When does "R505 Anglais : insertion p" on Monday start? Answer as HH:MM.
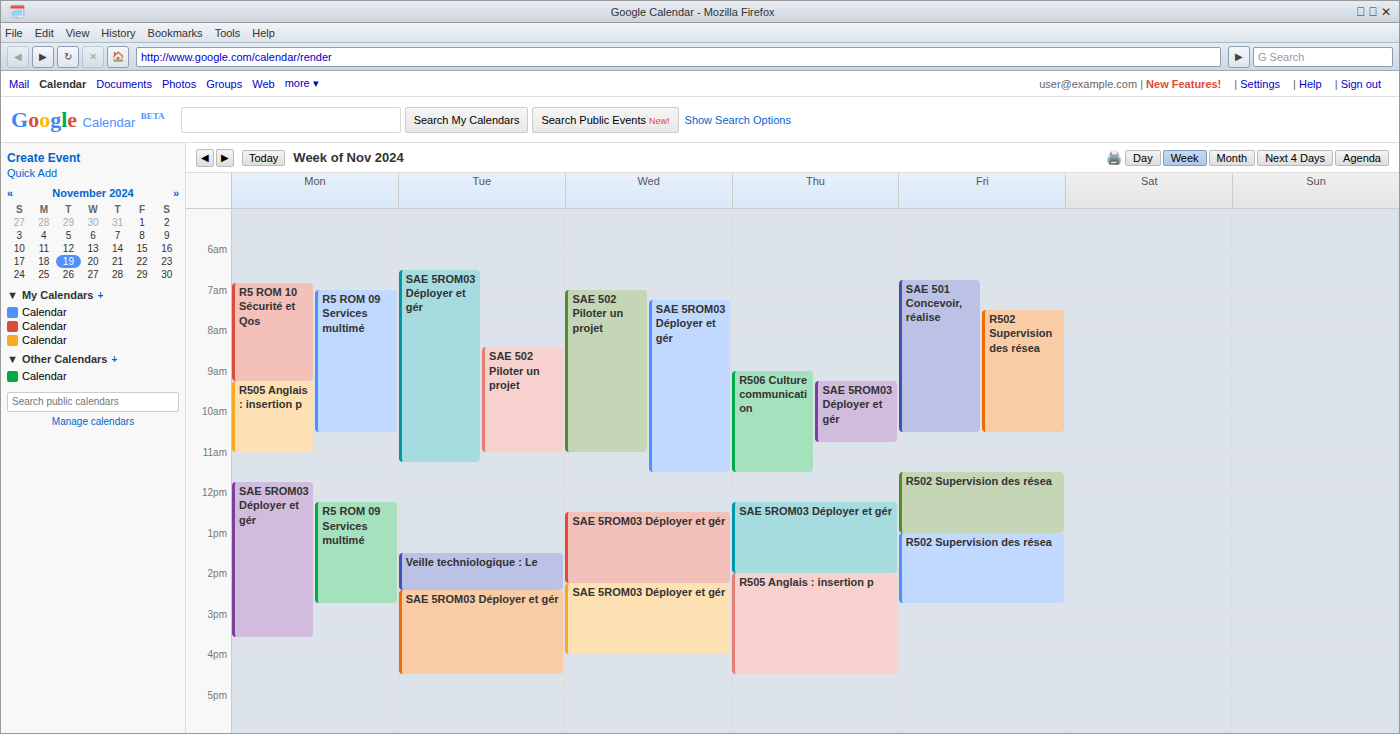
09:15